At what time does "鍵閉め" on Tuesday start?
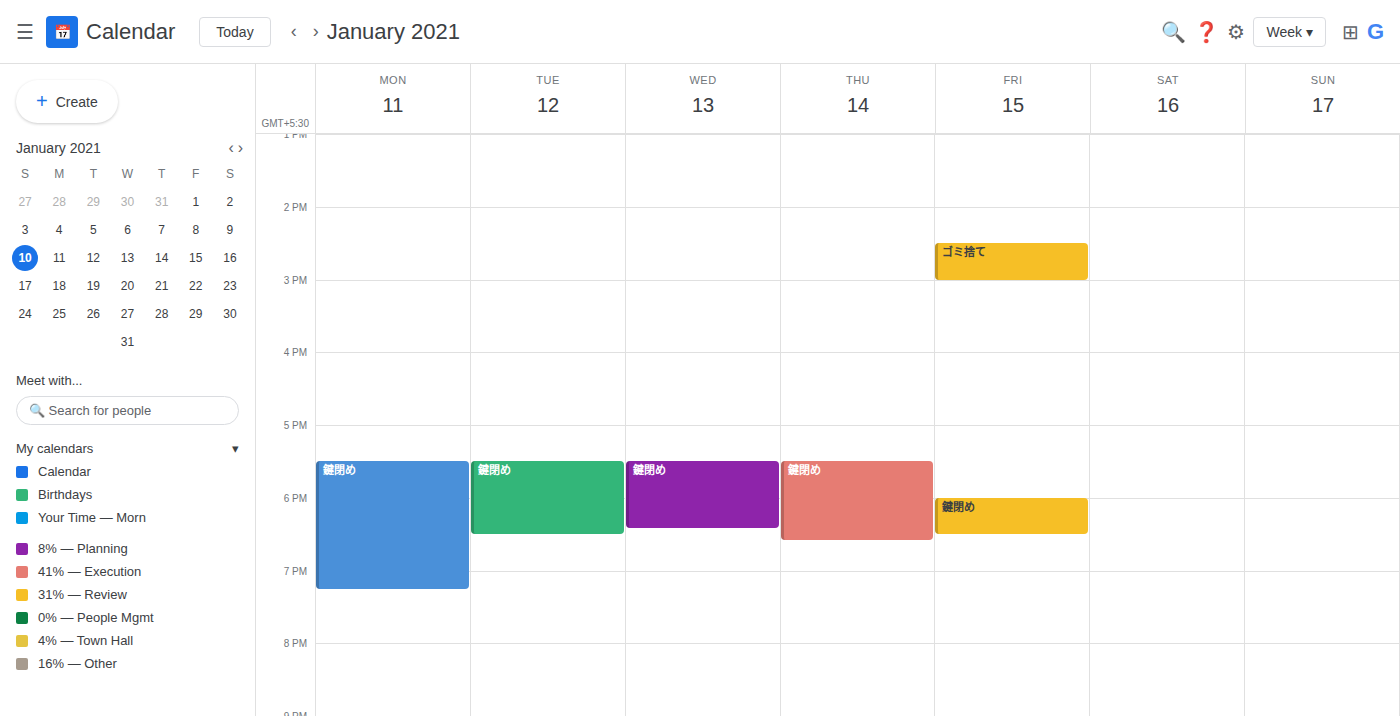
17:30